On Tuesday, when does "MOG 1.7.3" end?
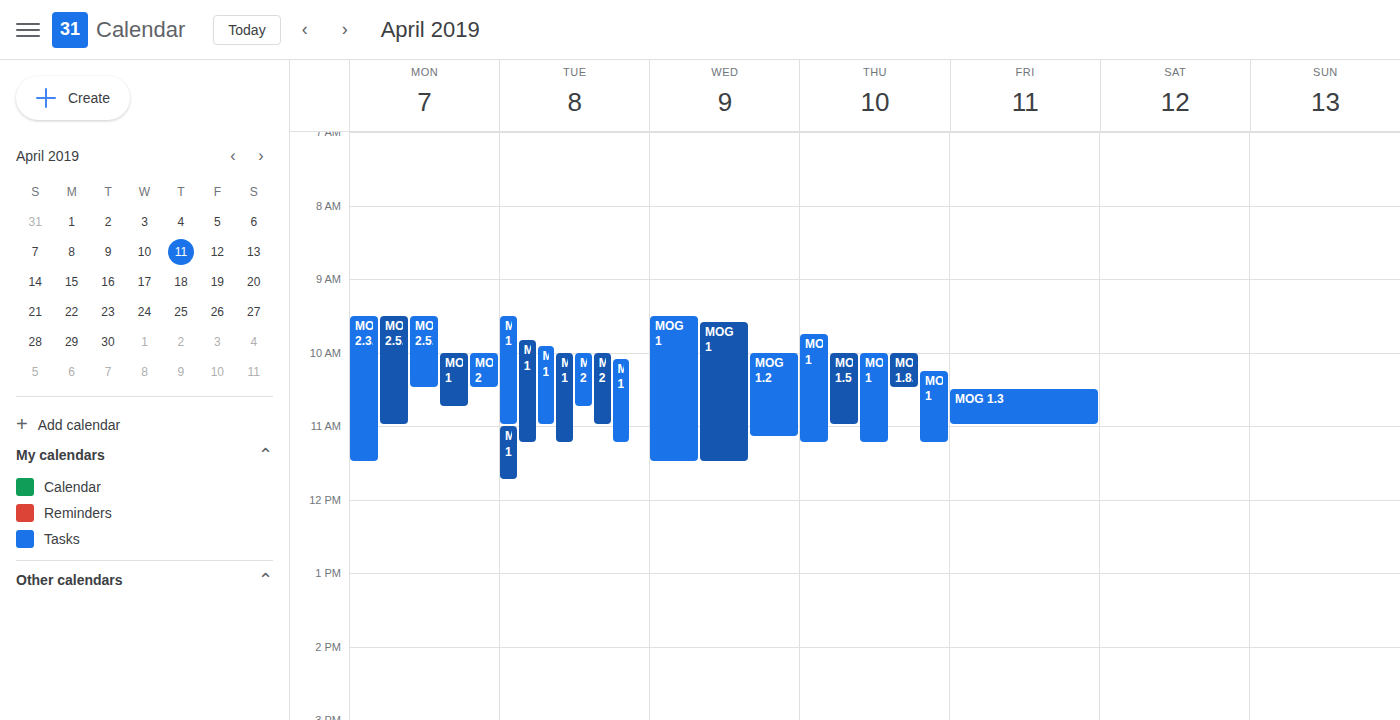
11:15 AM